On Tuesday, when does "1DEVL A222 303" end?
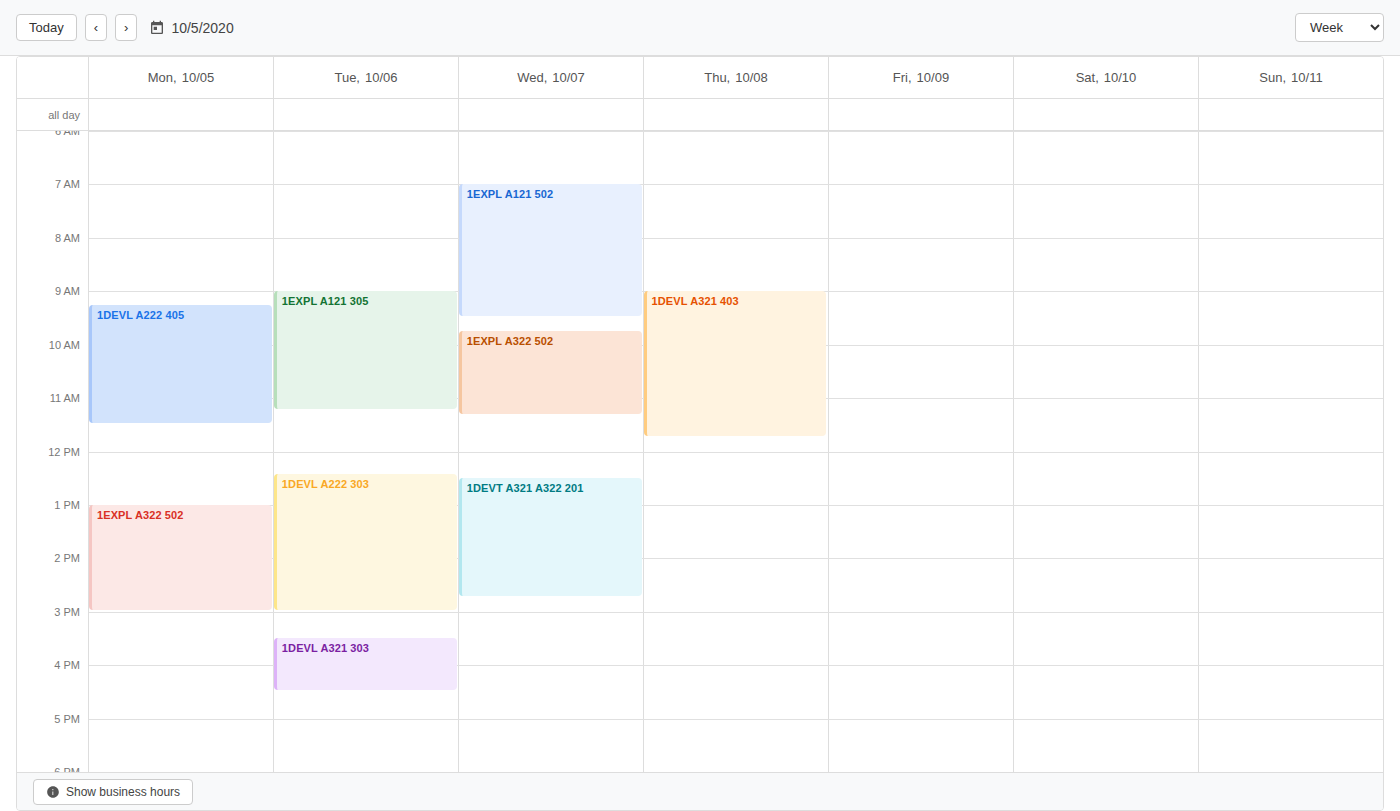
3:00 PM